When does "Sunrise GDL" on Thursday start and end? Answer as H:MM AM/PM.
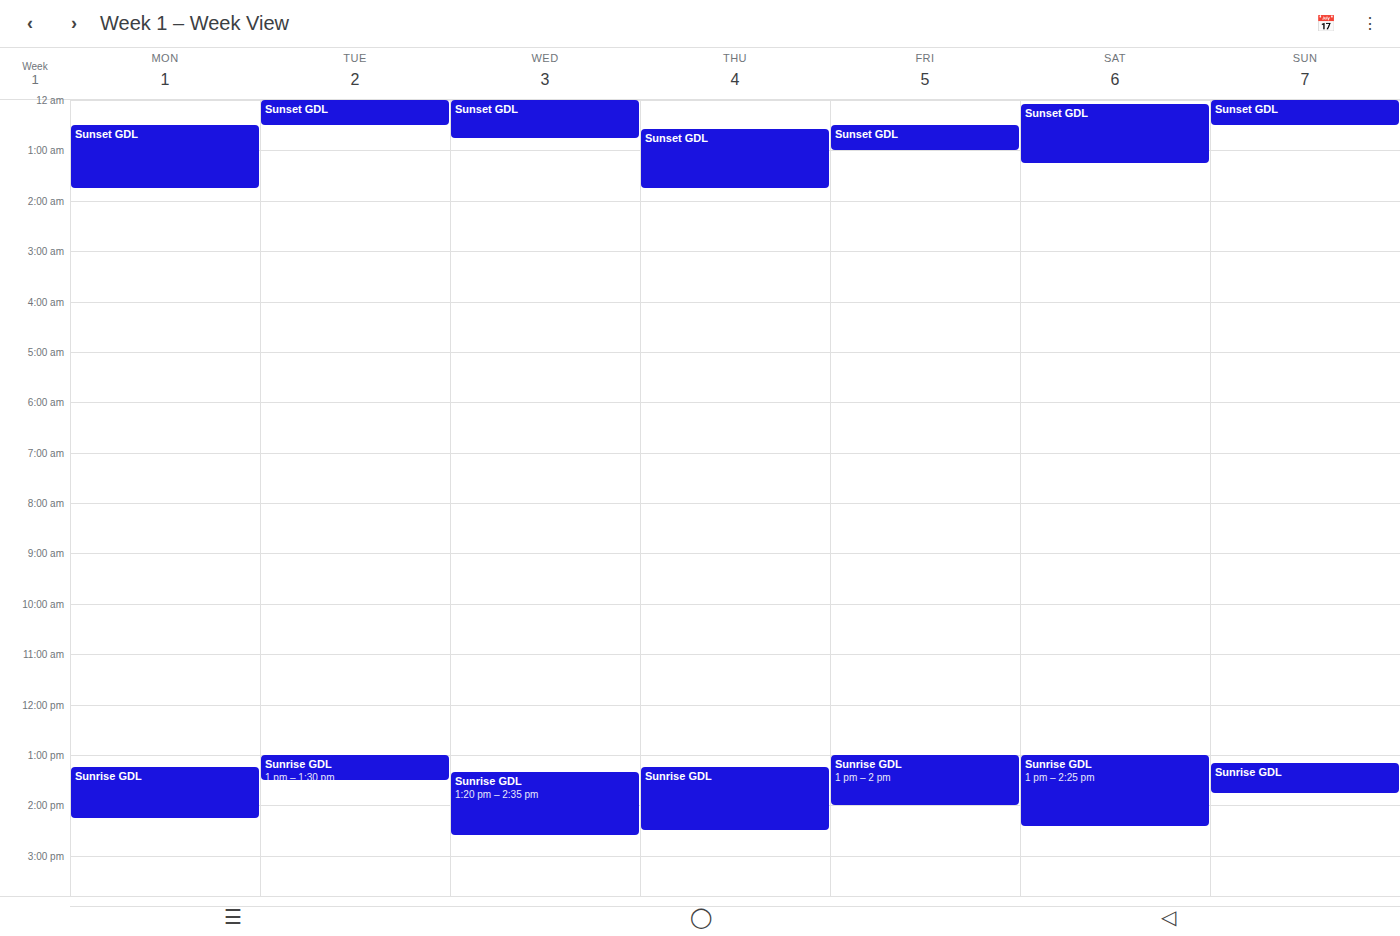
1:15 PM to 2:30 PM